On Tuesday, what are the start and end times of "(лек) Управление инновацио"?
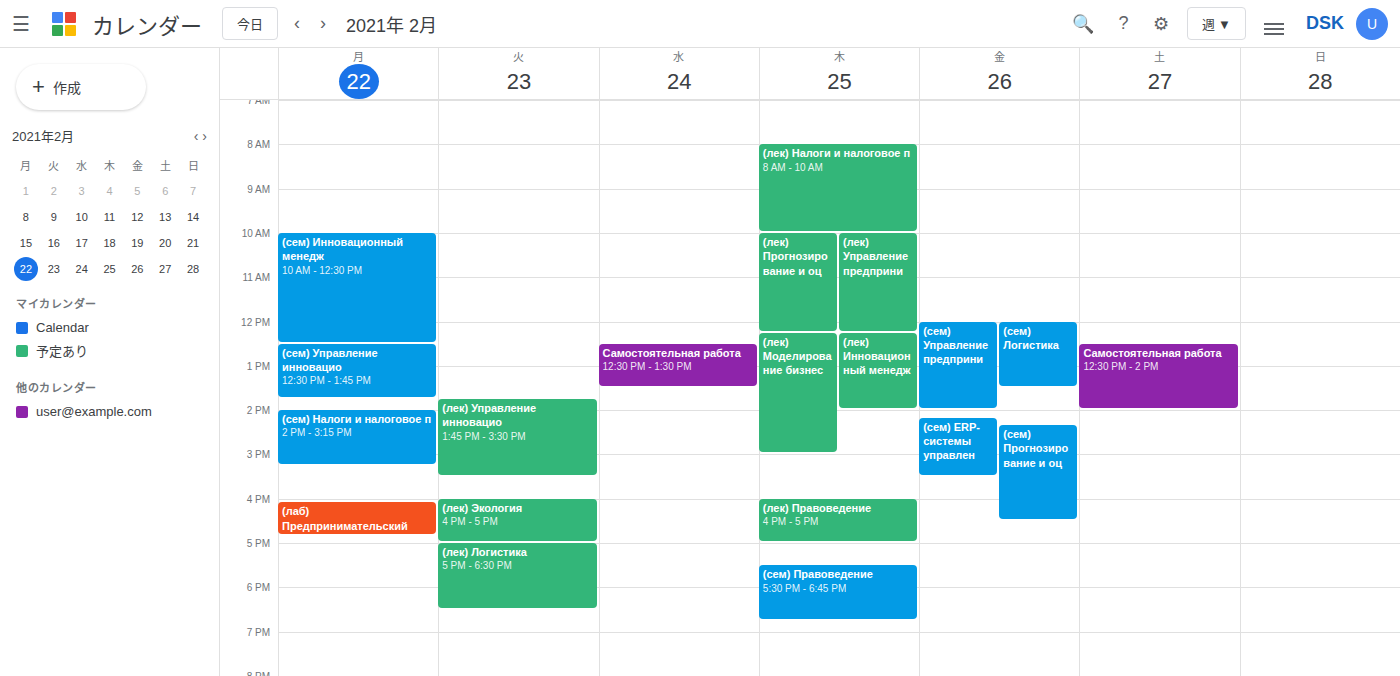
1:45 PM to 3:30 PM